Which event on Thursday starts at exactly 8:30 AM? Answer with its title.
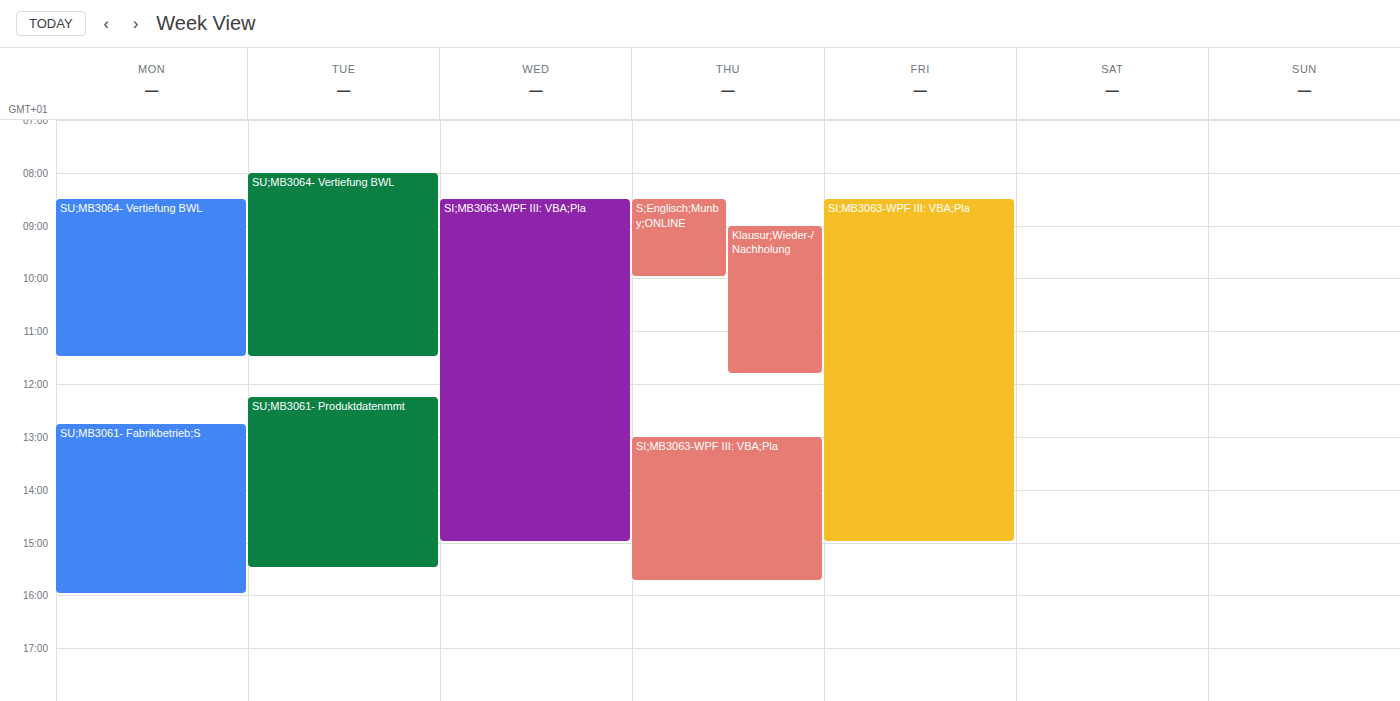
"S;Englisch;Munby;ONLINE"